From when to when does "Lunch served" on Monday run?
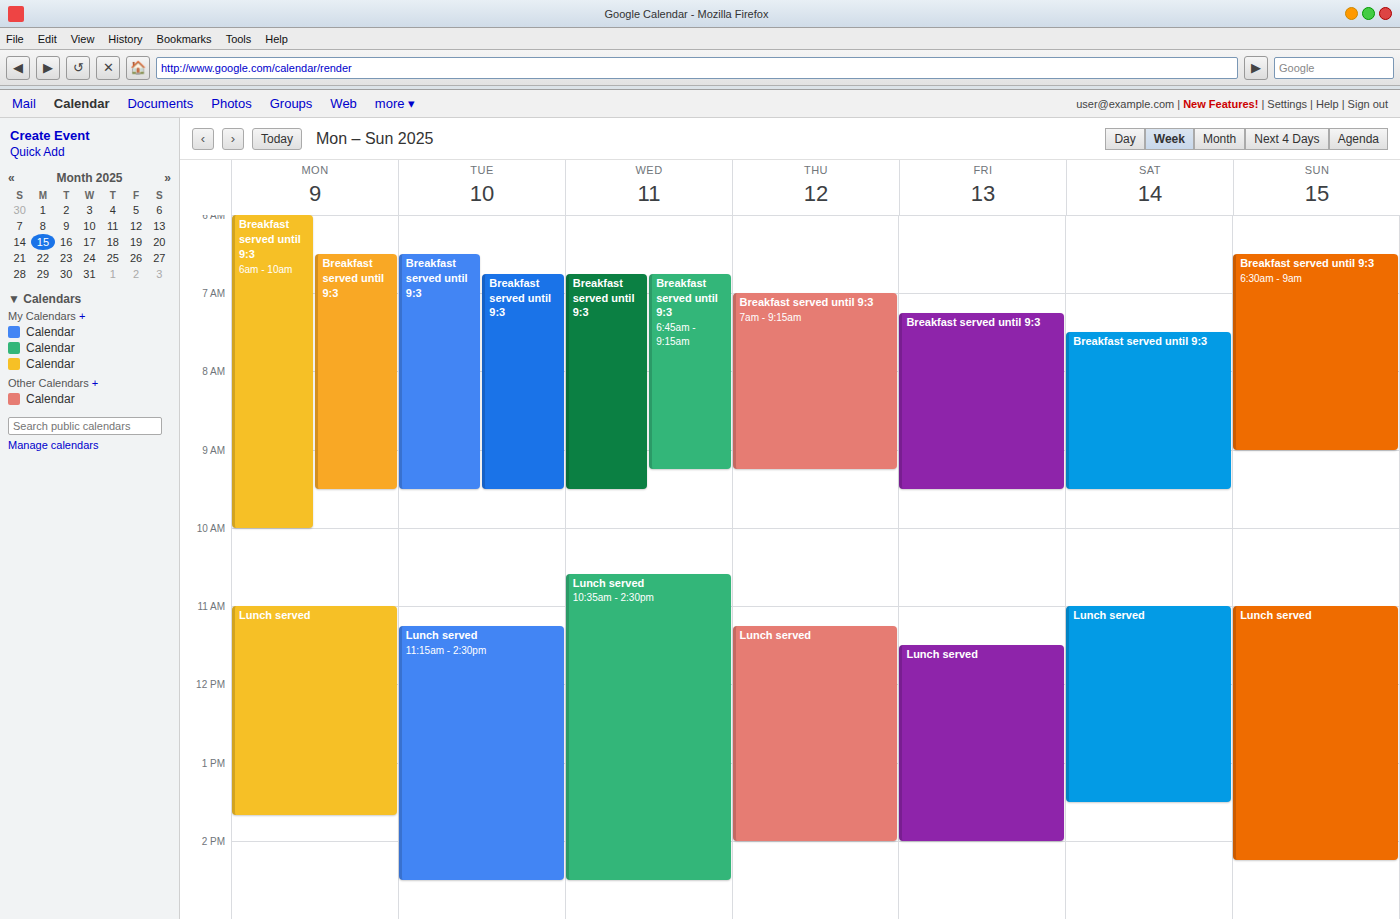
11:00 AM to 1:40 PM